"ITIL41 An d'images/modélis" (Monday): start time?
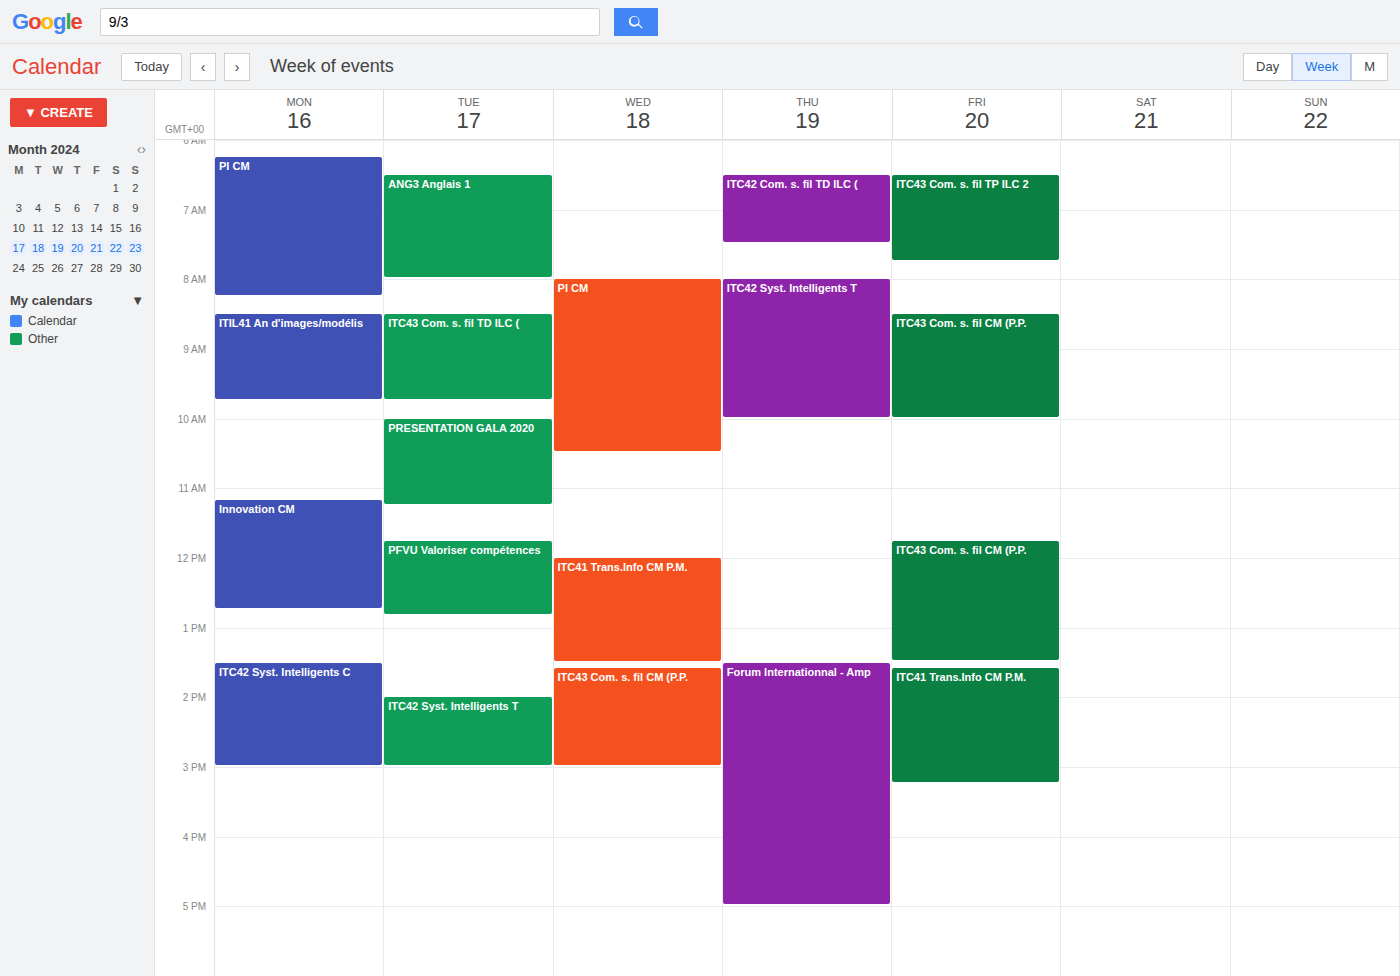
8:30 AM